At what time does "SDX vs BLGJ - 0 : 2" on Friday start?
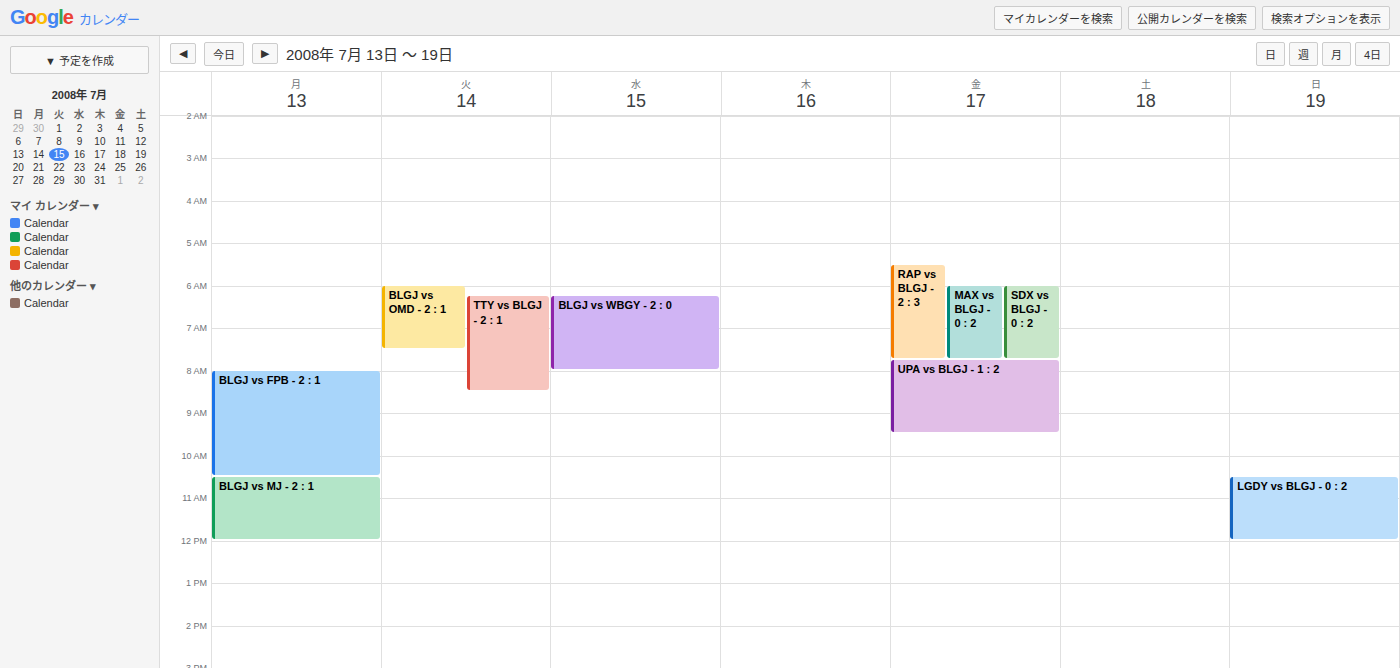
6:00 AM